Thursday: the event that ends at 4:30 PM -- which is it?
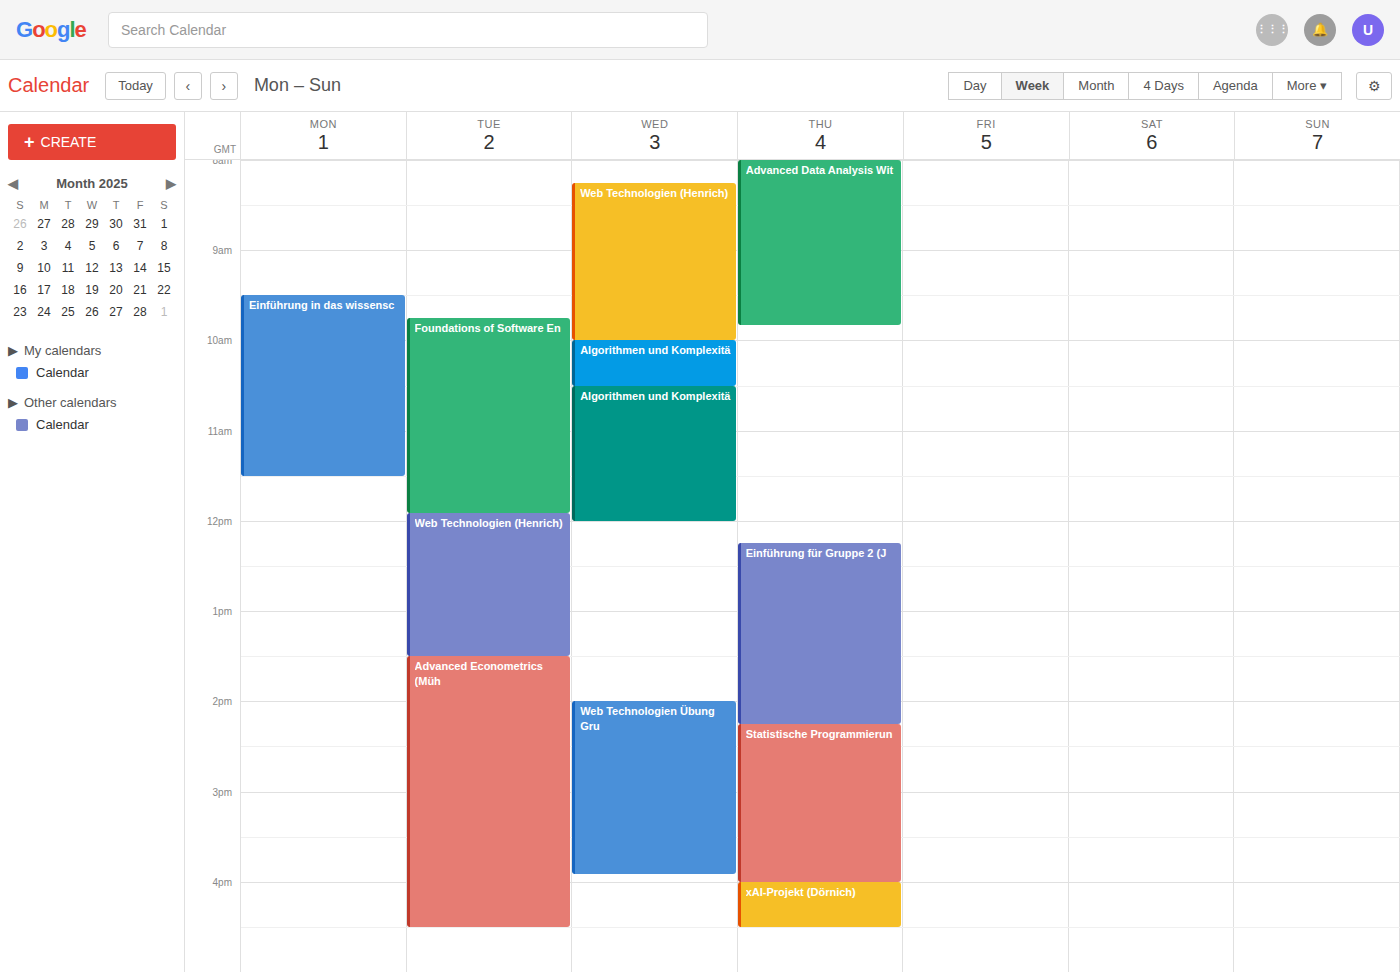
"xAI-Projekt (Dörnich)"